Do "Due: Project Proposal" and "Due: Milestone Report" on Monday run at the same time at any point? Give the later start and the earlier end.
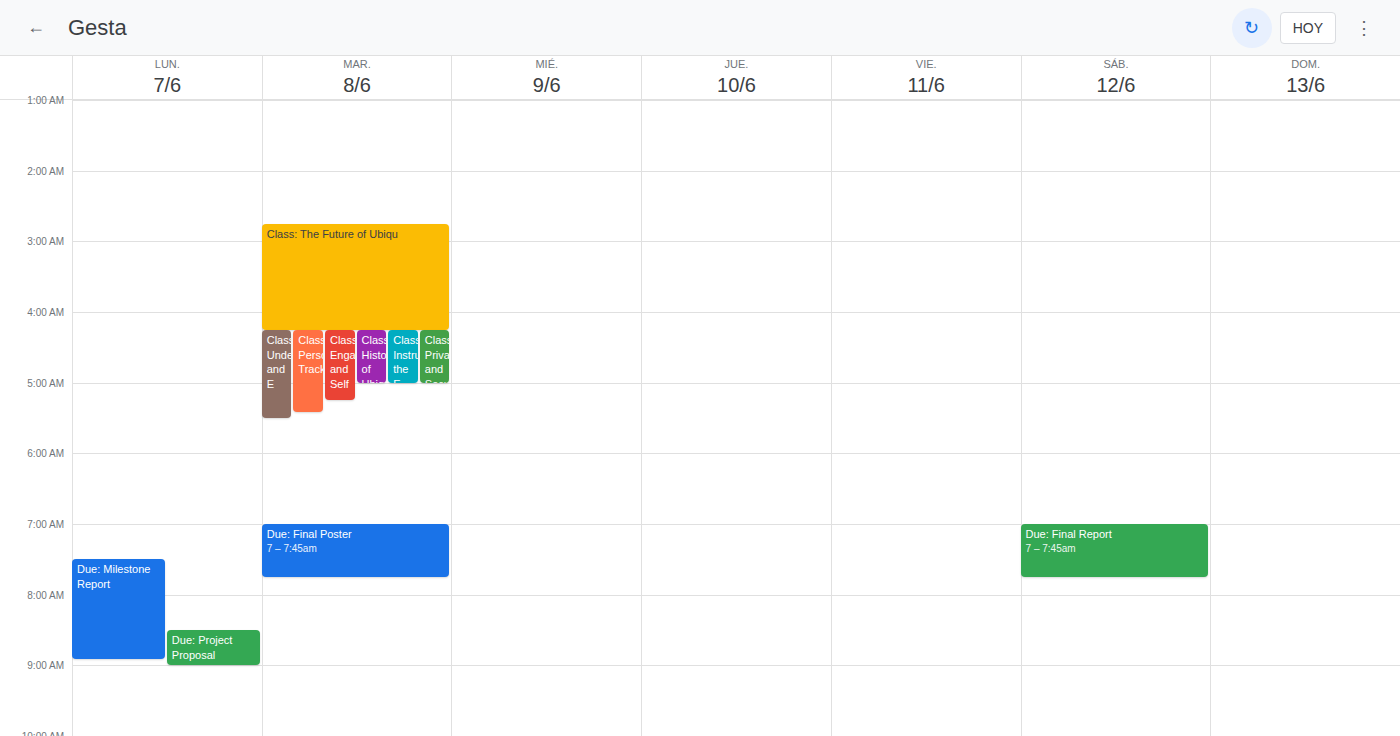
"Due: Project Proposal" starts at 08:30, before "Due: Milestone Report" ends at 08:55 -- they overlap.